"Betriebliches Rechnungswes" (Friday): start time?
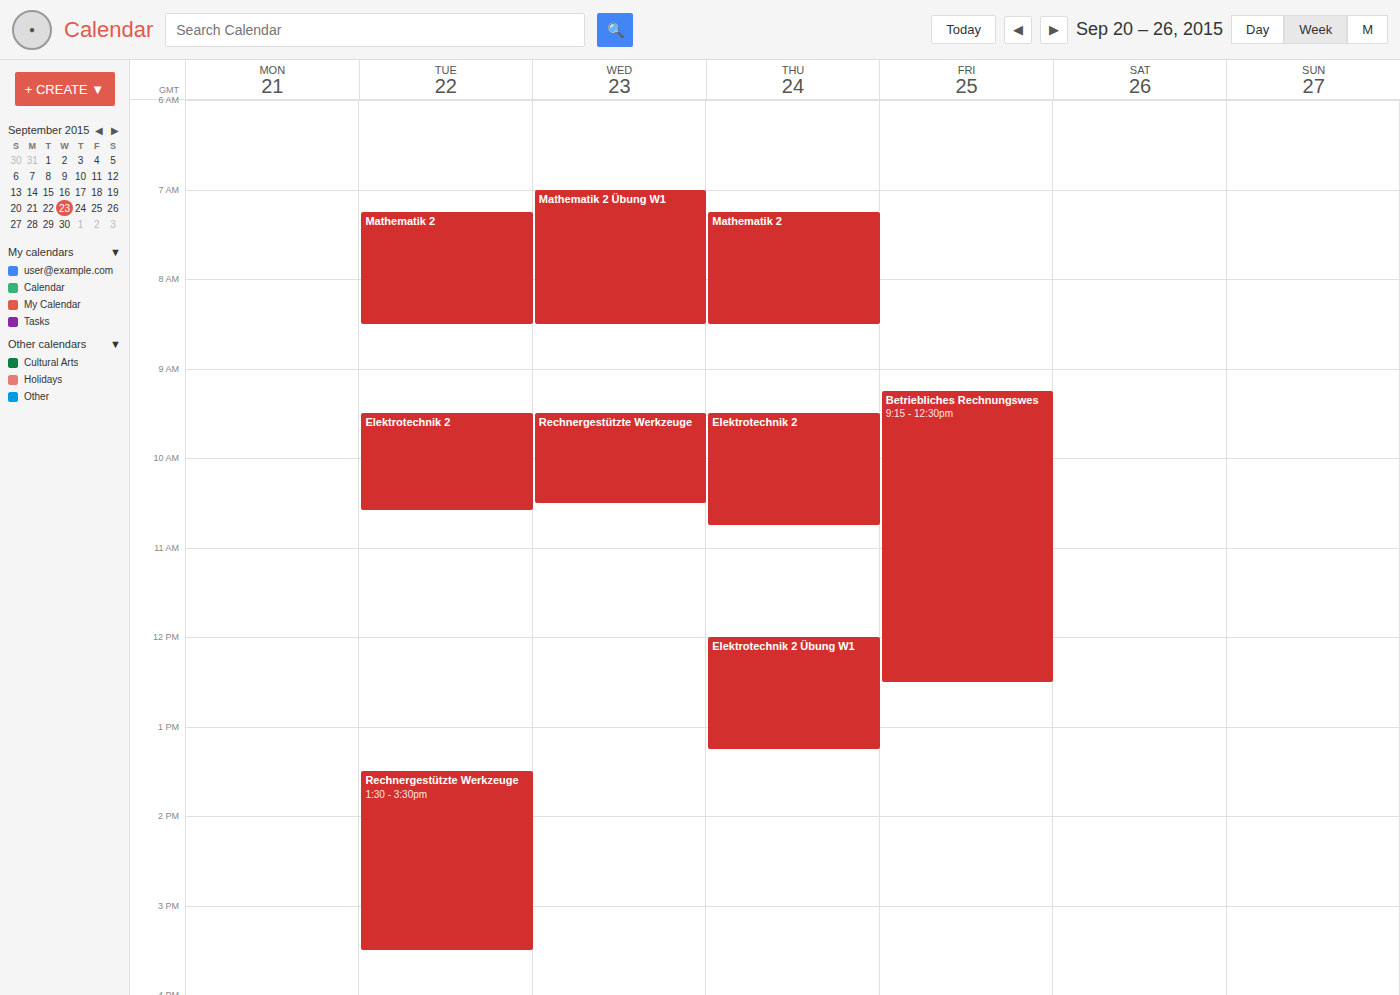
9:15 AM